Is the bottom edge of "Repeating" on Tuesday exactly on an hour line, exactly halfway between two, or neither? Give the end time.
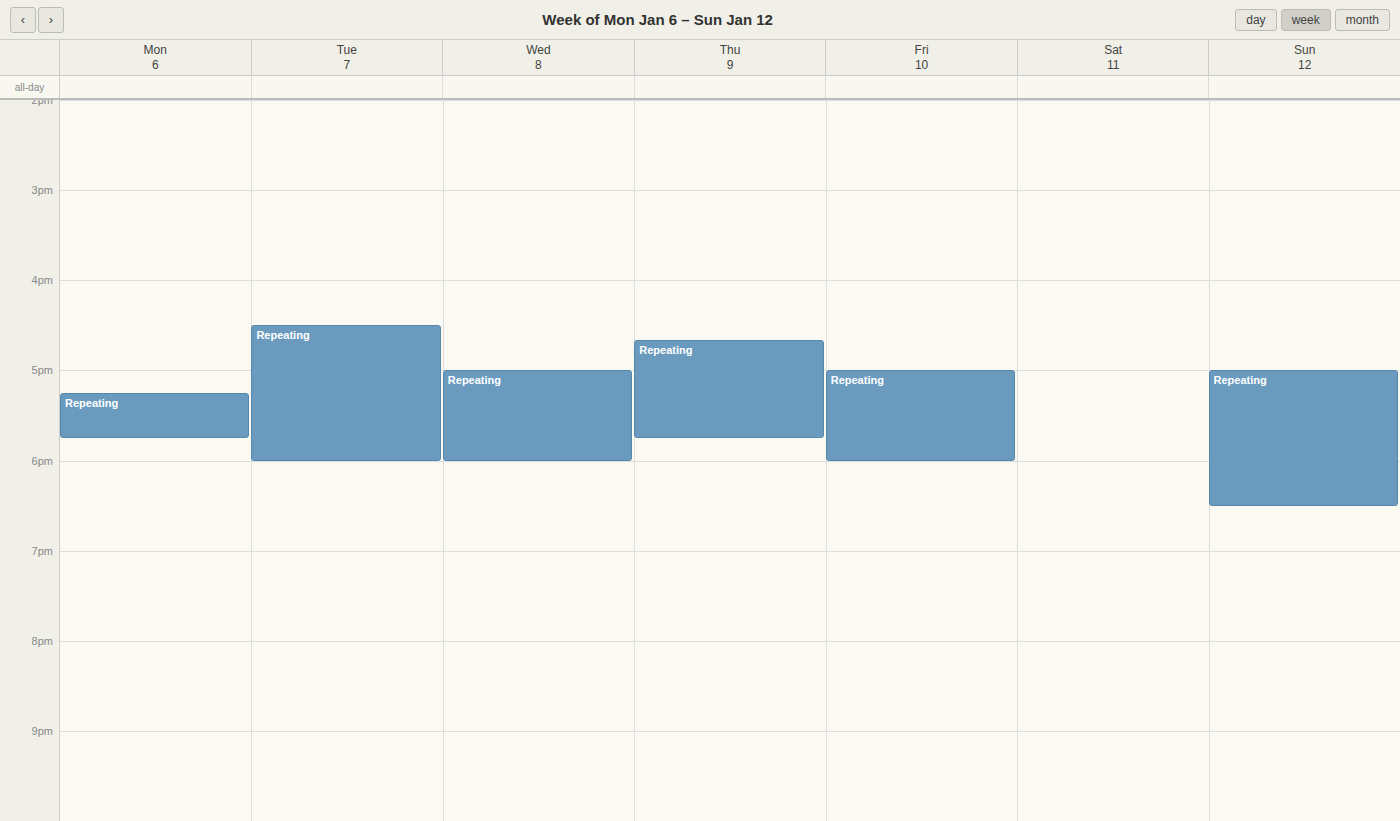
6:00 PM -- exactly on the 6 PM line.